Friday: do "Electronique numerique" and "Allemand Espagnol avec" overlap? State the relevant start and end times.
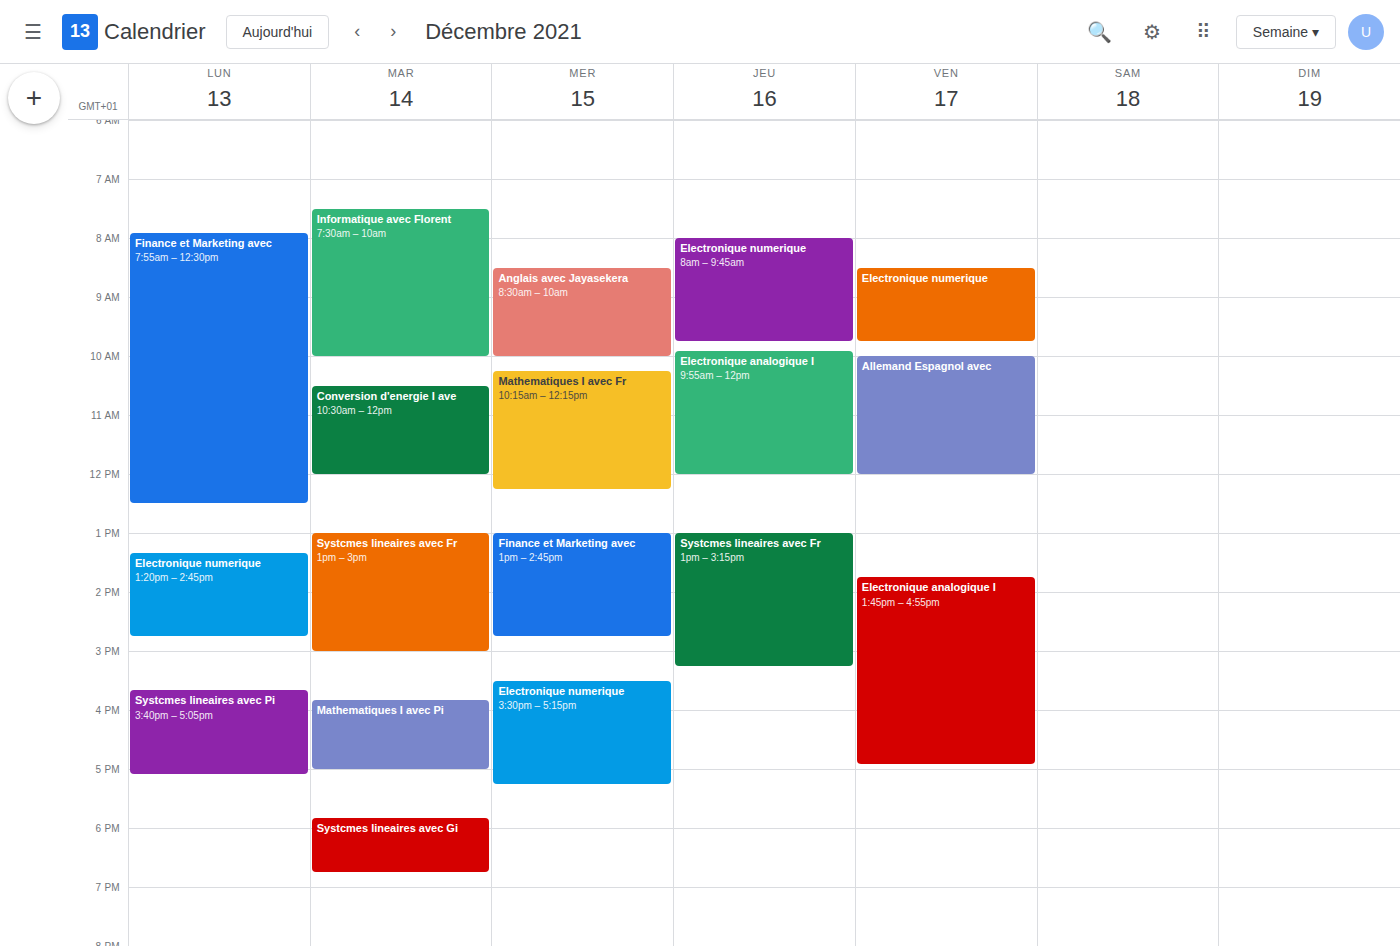
"Electronique numerique" ends at 09:45 and "Allemand Espagnol avec" starts at 10:00 -- no overlap.